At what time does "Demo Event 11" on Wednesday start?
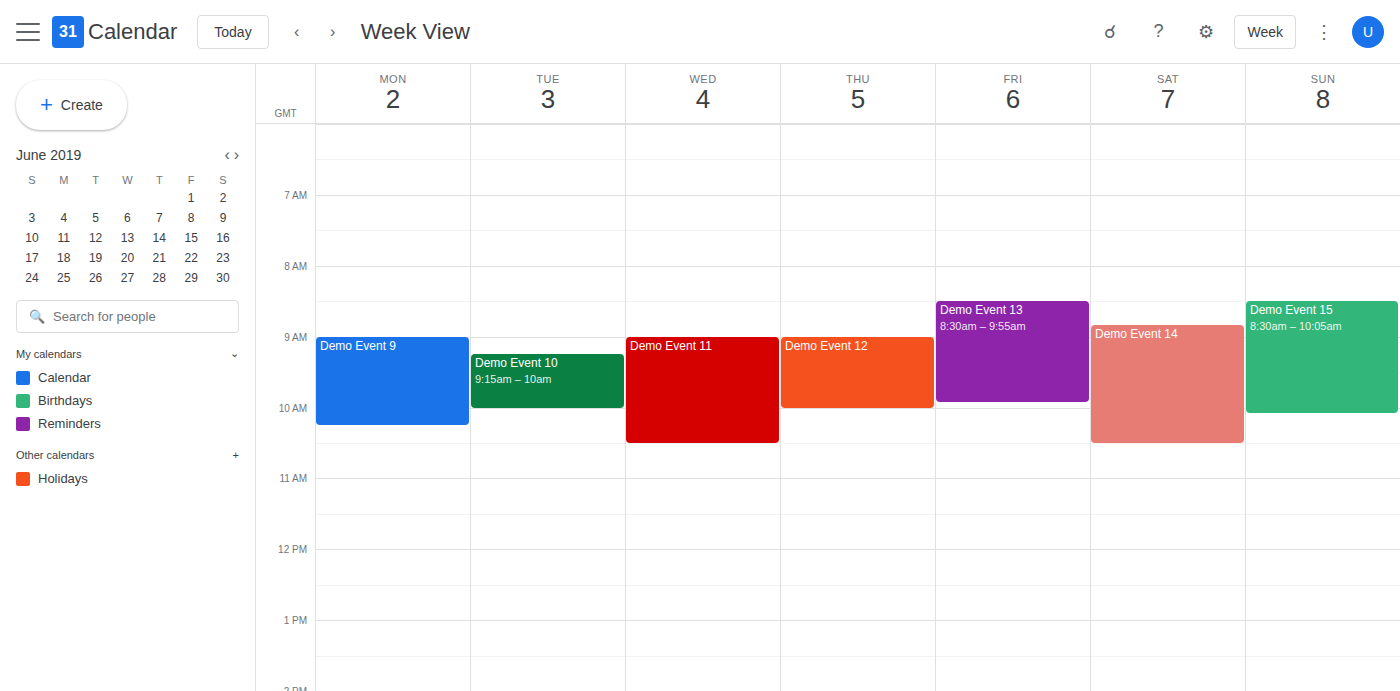
9:00 AM